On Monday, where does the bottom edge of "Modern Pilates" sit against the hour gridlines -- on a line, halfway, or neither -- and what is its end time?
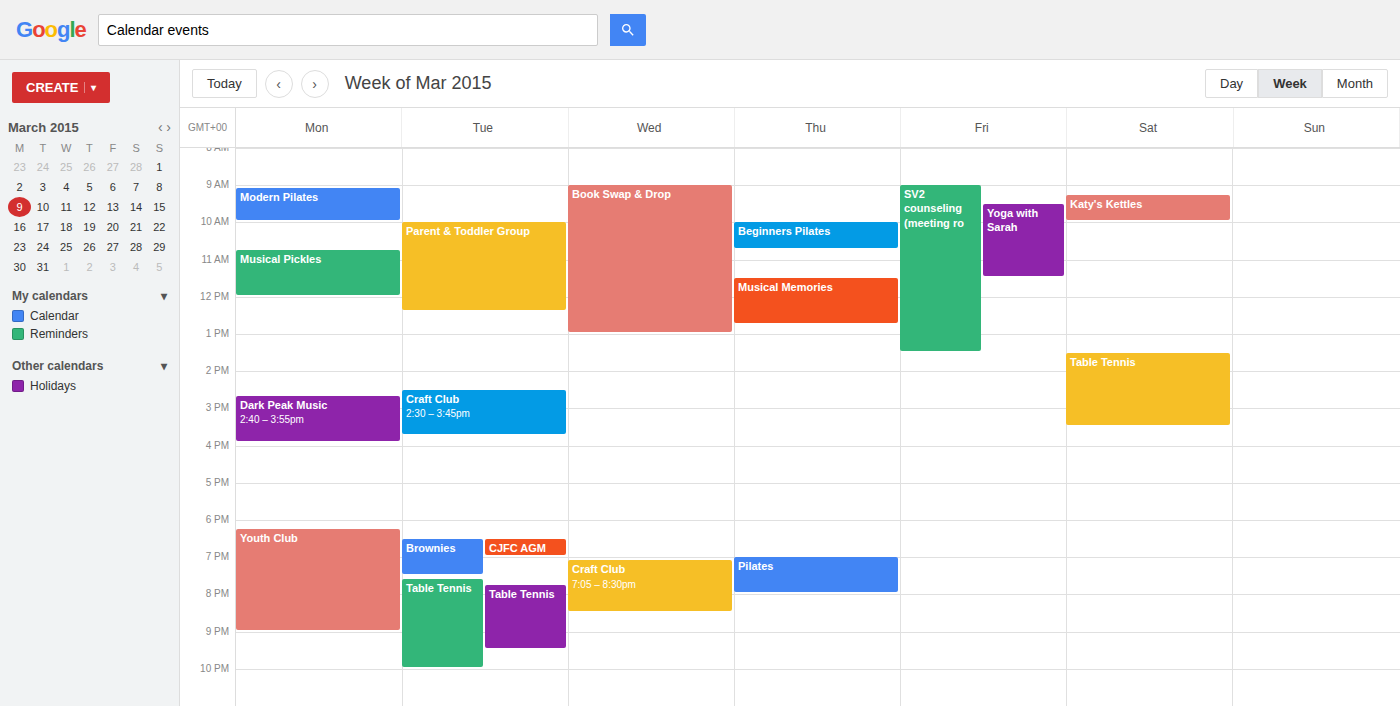
10:00 AM -- exactly on the 10 AM line.